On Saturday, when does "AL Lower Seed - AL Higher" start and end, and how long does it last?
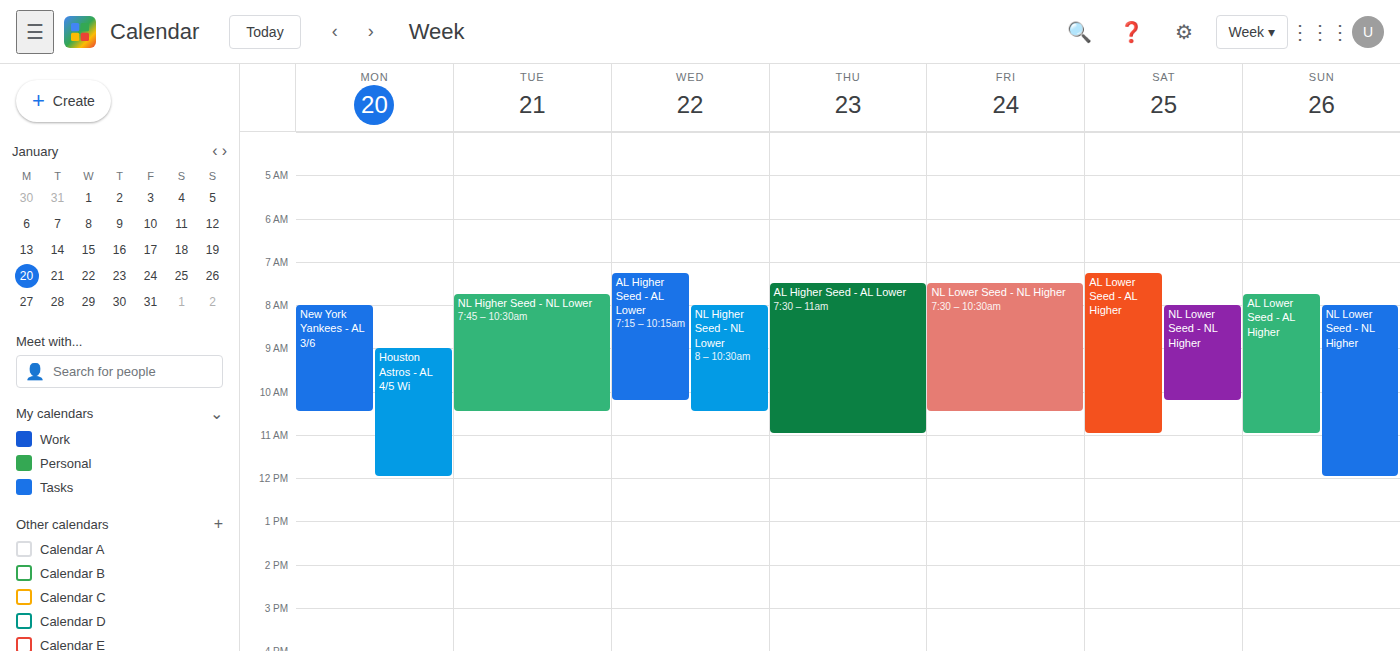
7:15 AM to 11:00 AM, 3 hours 45 minutes